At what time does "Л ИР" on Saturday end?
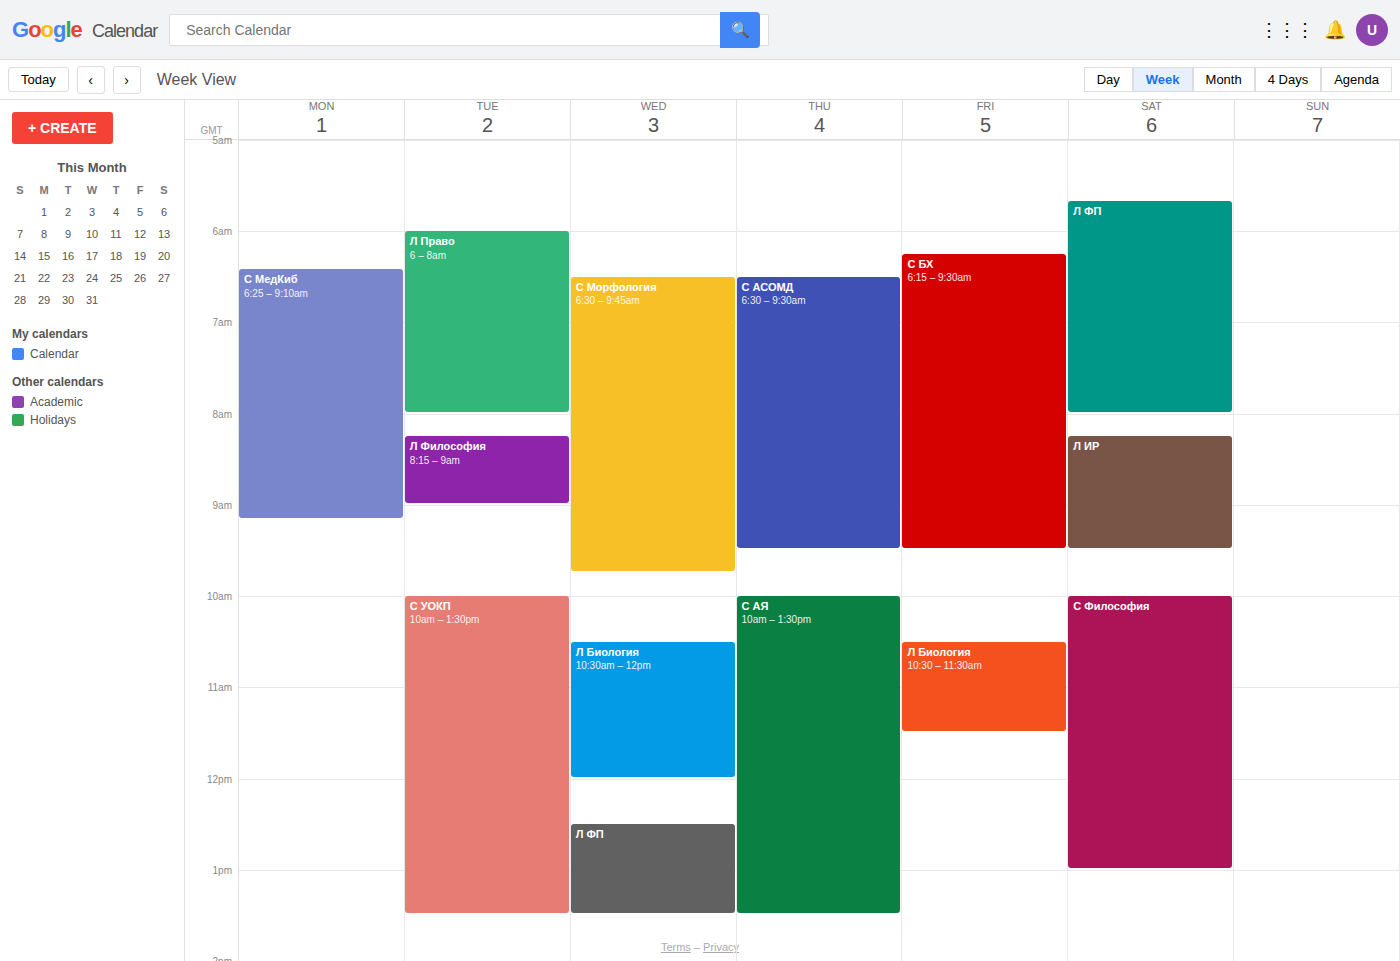
9:30 AM